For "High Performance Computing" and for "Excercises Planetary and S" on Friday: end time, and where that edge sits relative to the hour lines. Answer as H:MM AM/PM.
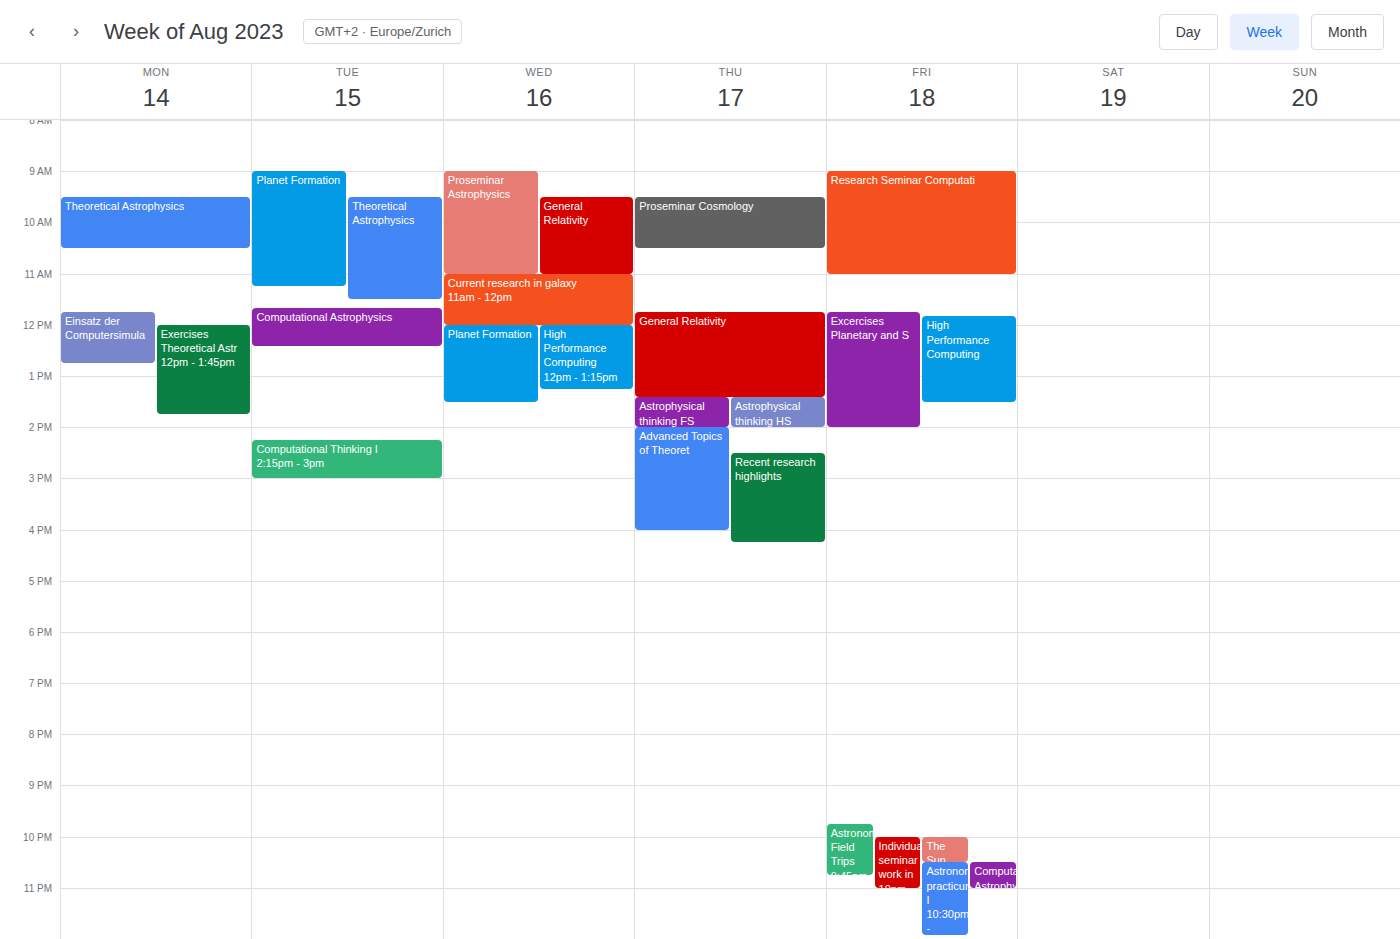
"High Performance Computing": 1:30 PM, halfway between the 1 PM and 2 PM lines. "Excercises Planetary and S": 2:00 PM, exactly on the 2 PM line.